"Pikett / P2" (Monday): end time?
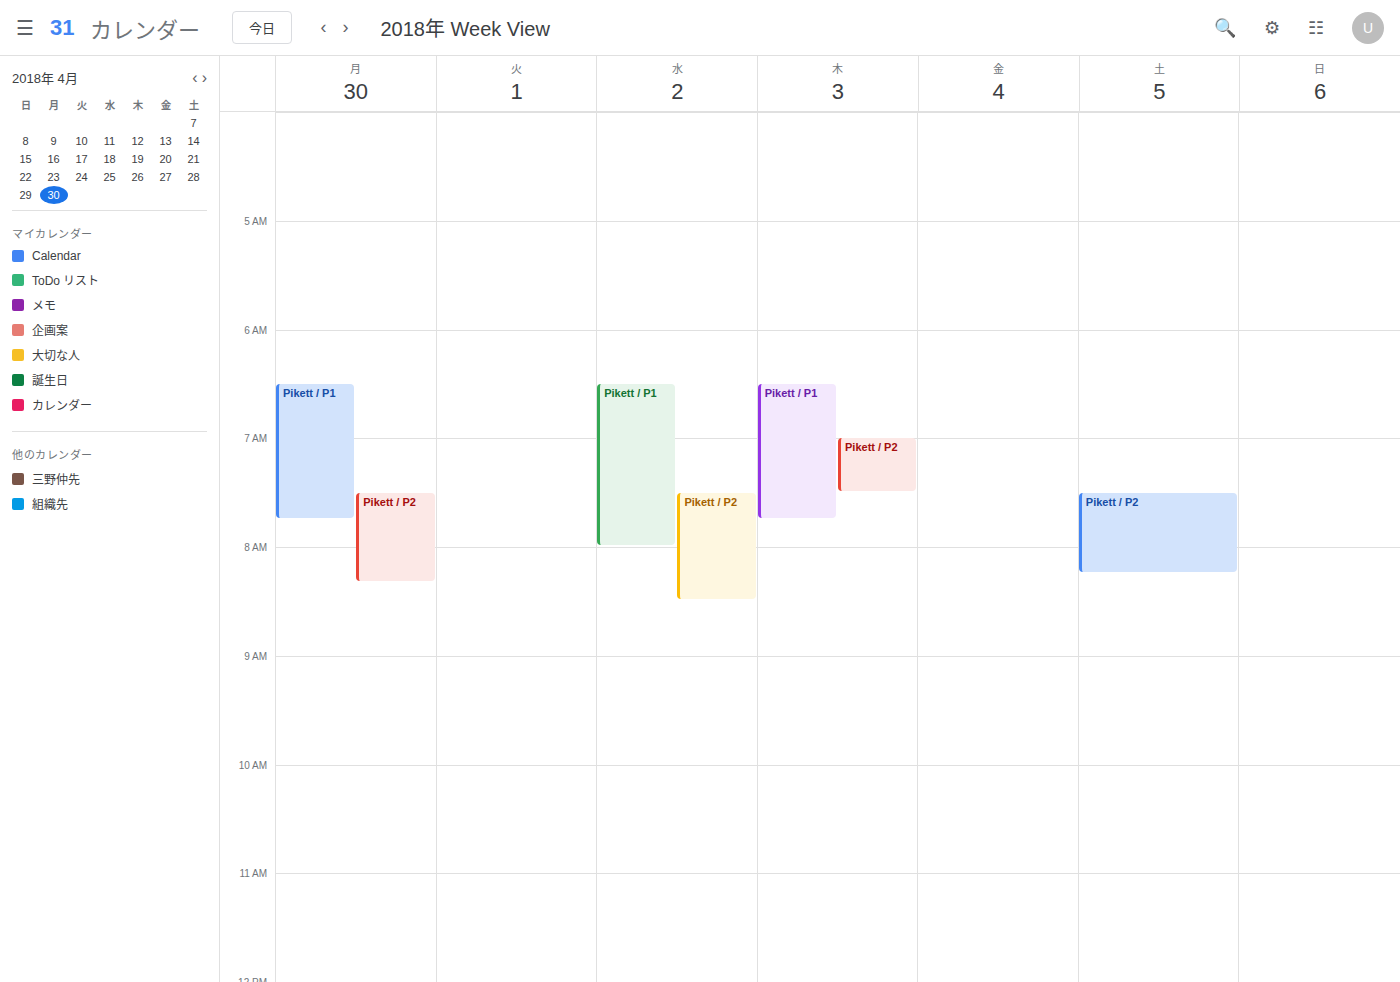
8:20 AM